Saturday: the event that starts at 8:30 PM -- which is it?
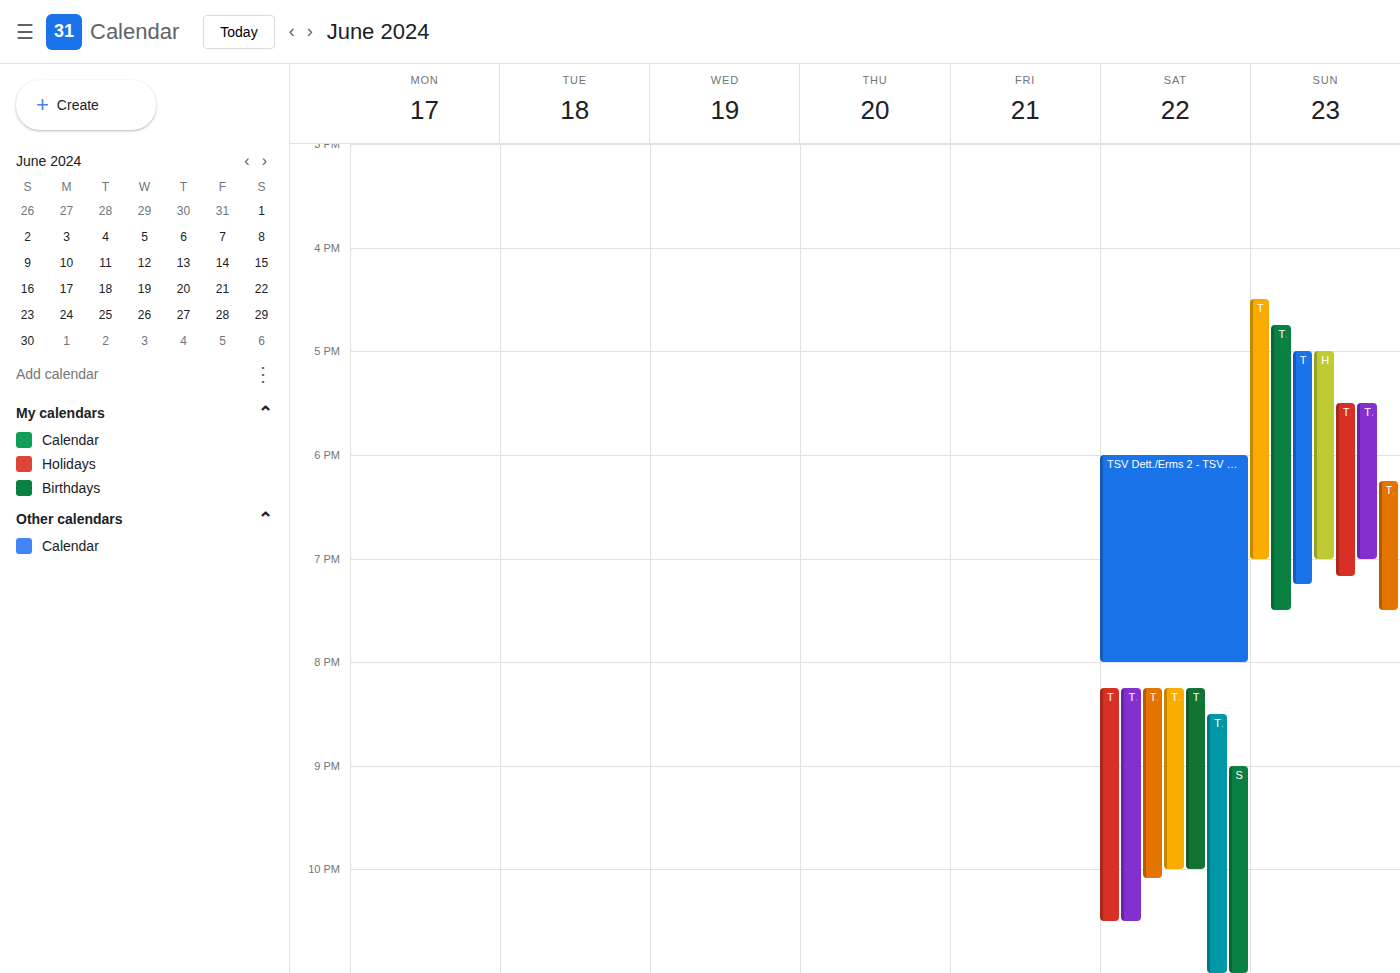
"TSV Weilheim H1 - VfL Kirc"